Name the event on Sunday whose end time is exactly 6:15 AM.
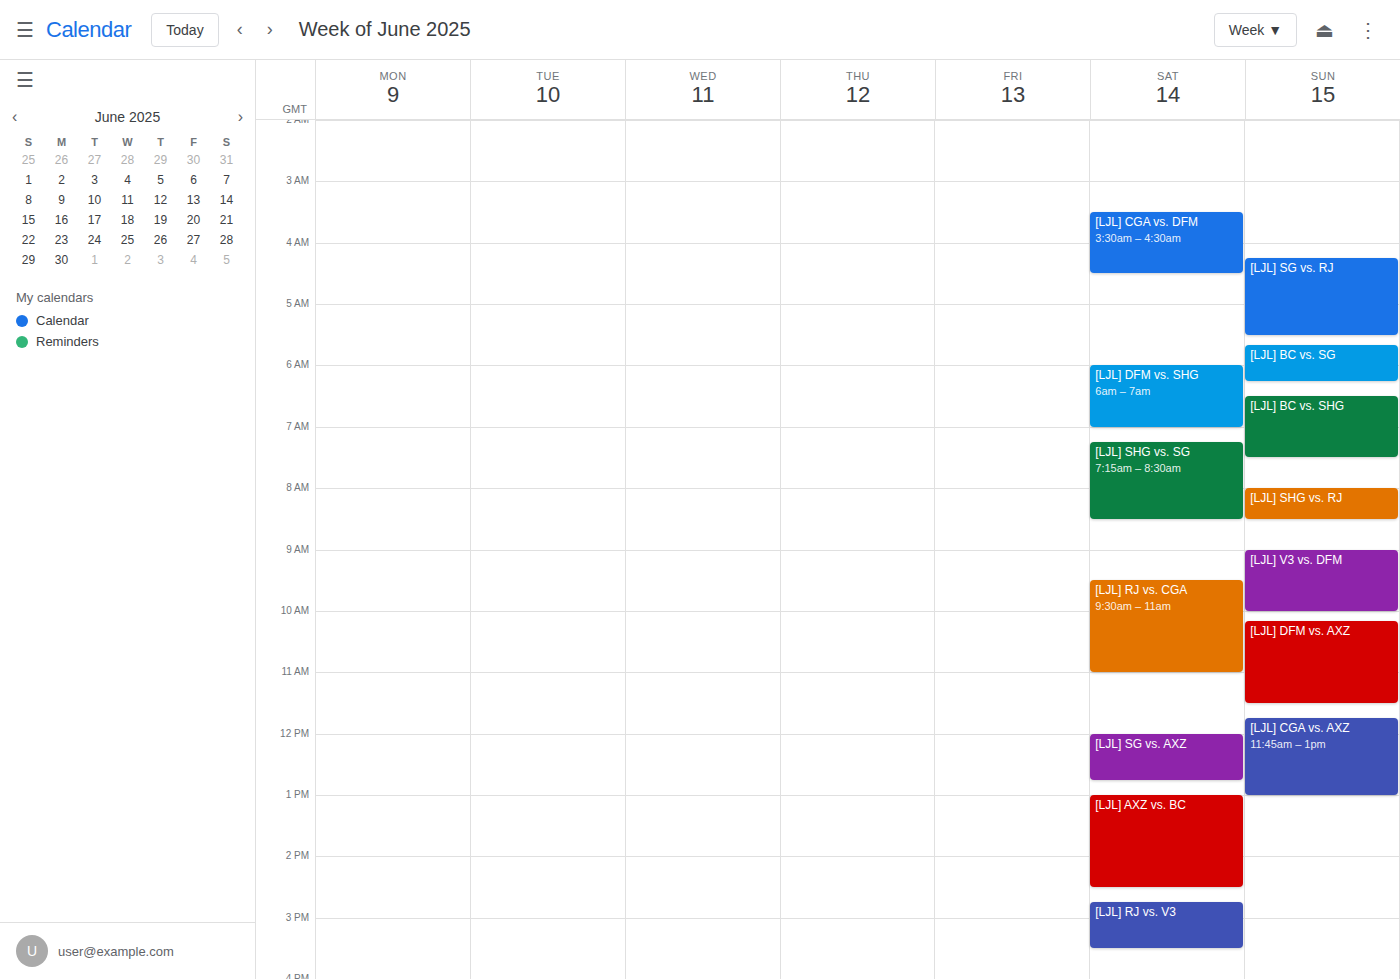
"[LJL] BC vs. SG"